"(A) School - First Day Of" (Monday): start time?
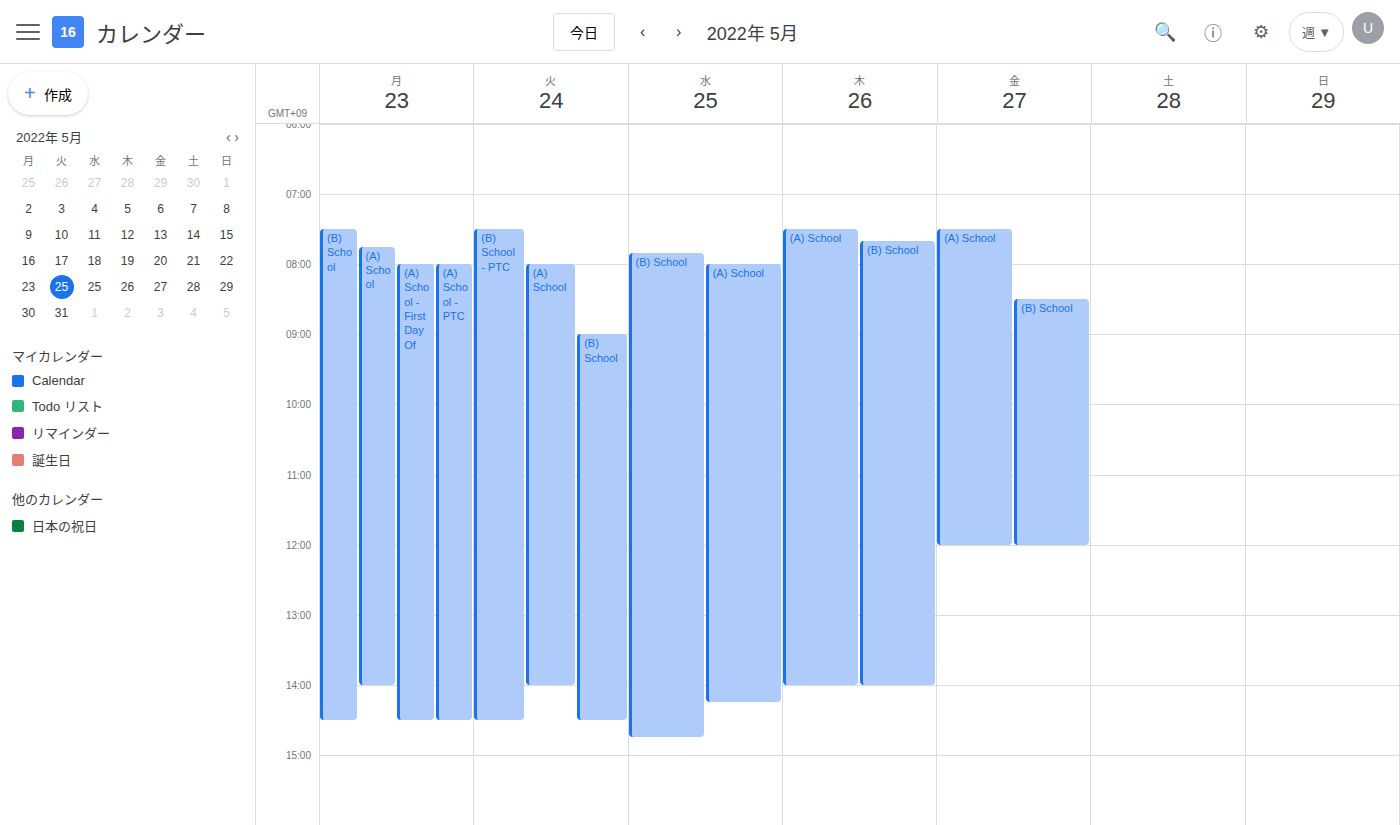
8:00 AM